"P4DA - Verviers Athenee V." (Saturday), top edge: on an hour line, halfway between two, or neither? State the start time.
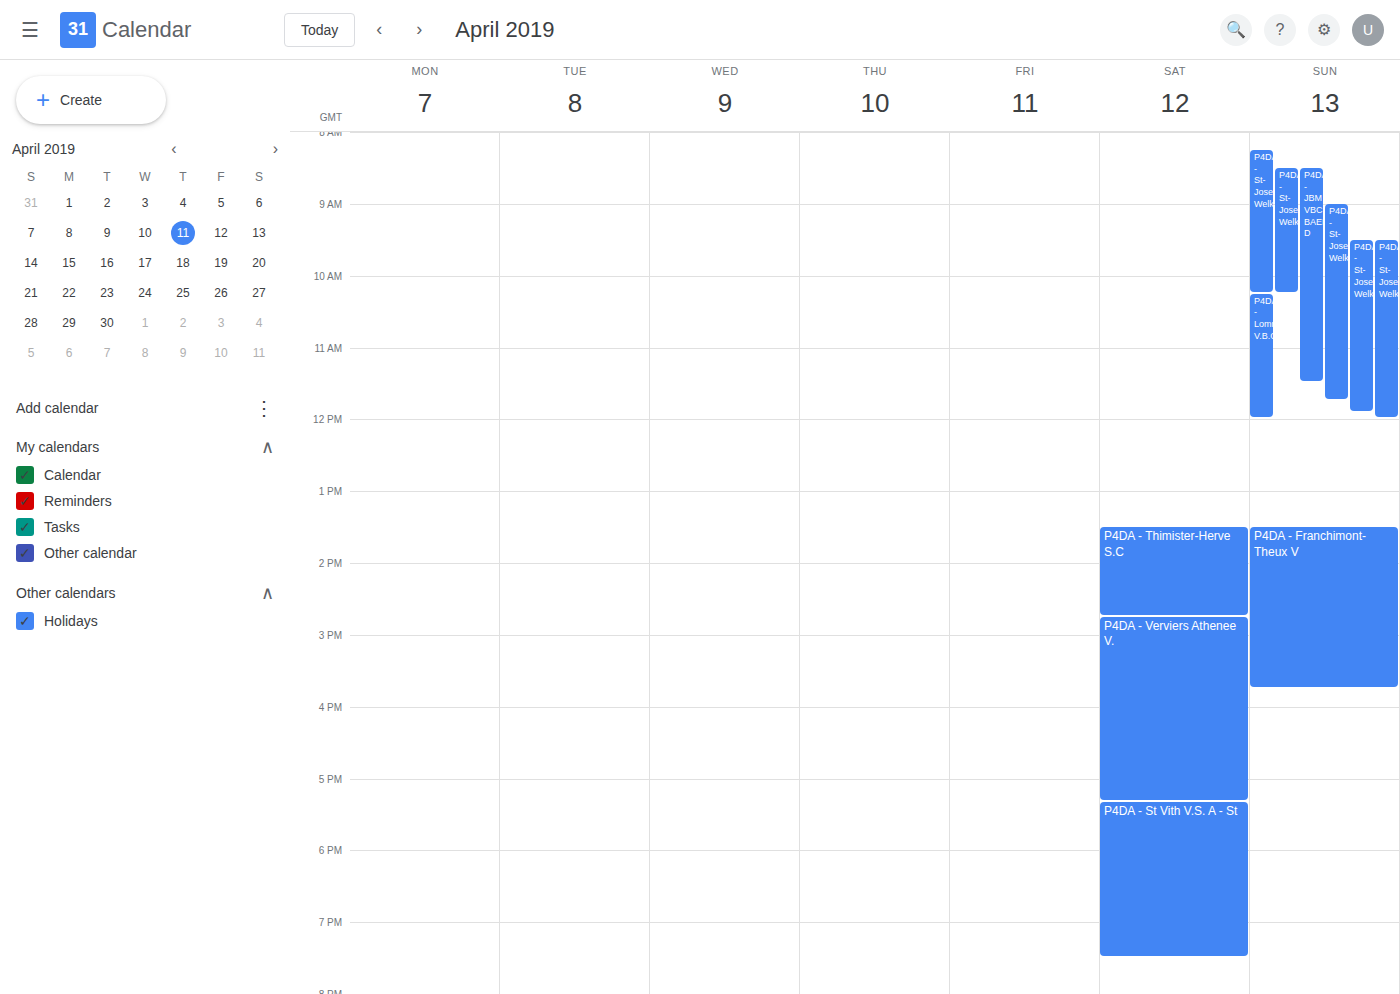
2:45 PM -- neither: three quarters of the way from the 2 PM line to the 3 PM line.